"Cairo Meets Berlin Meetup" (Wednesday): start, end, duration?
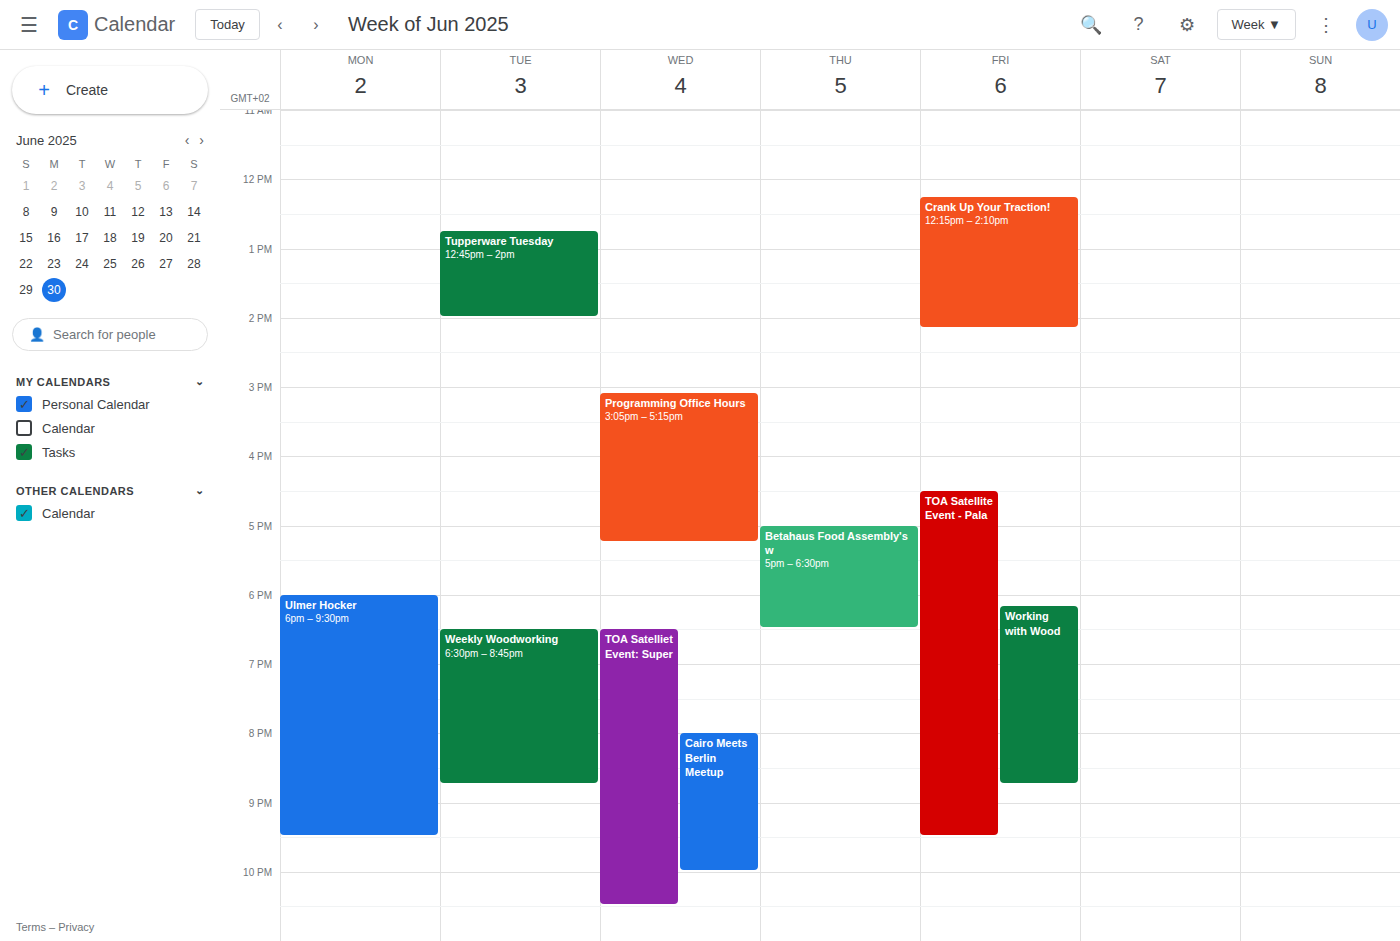
8:00 PM to 10:00 PM, 2 hours